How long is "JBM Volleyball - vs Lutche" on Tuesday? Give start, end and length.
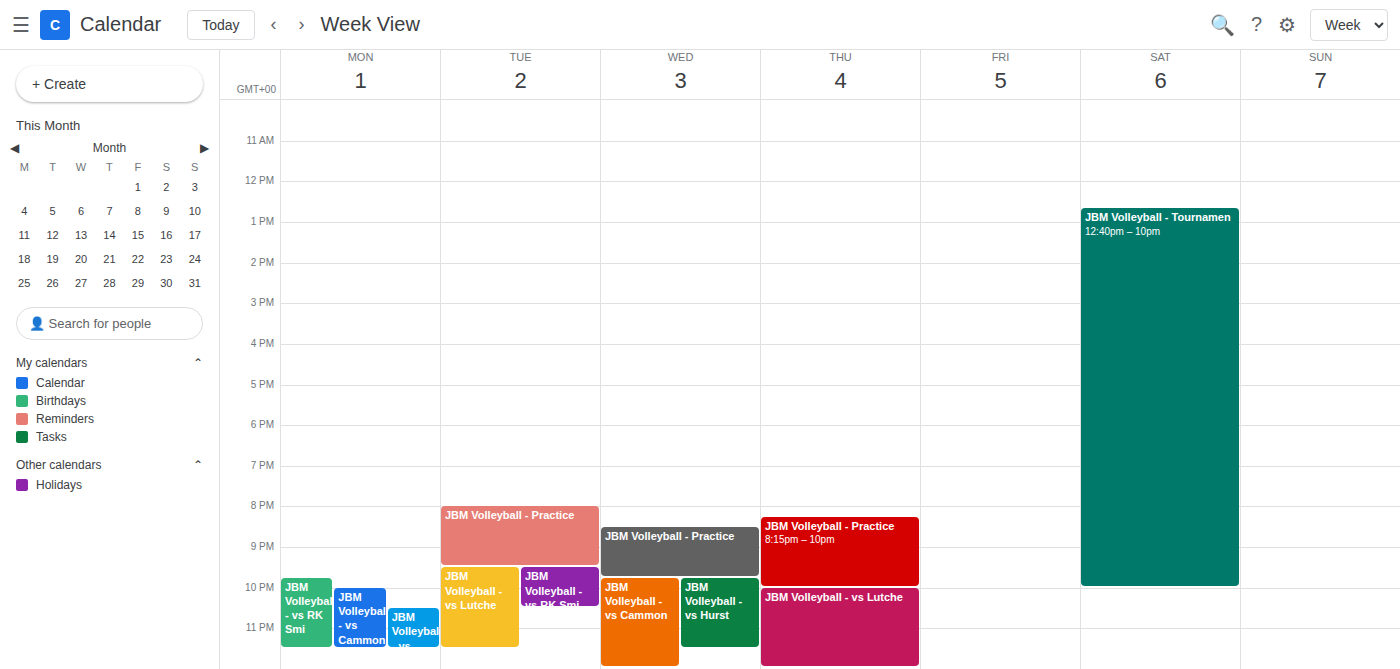
9:30 PM to 11:30 PM, 2 hours